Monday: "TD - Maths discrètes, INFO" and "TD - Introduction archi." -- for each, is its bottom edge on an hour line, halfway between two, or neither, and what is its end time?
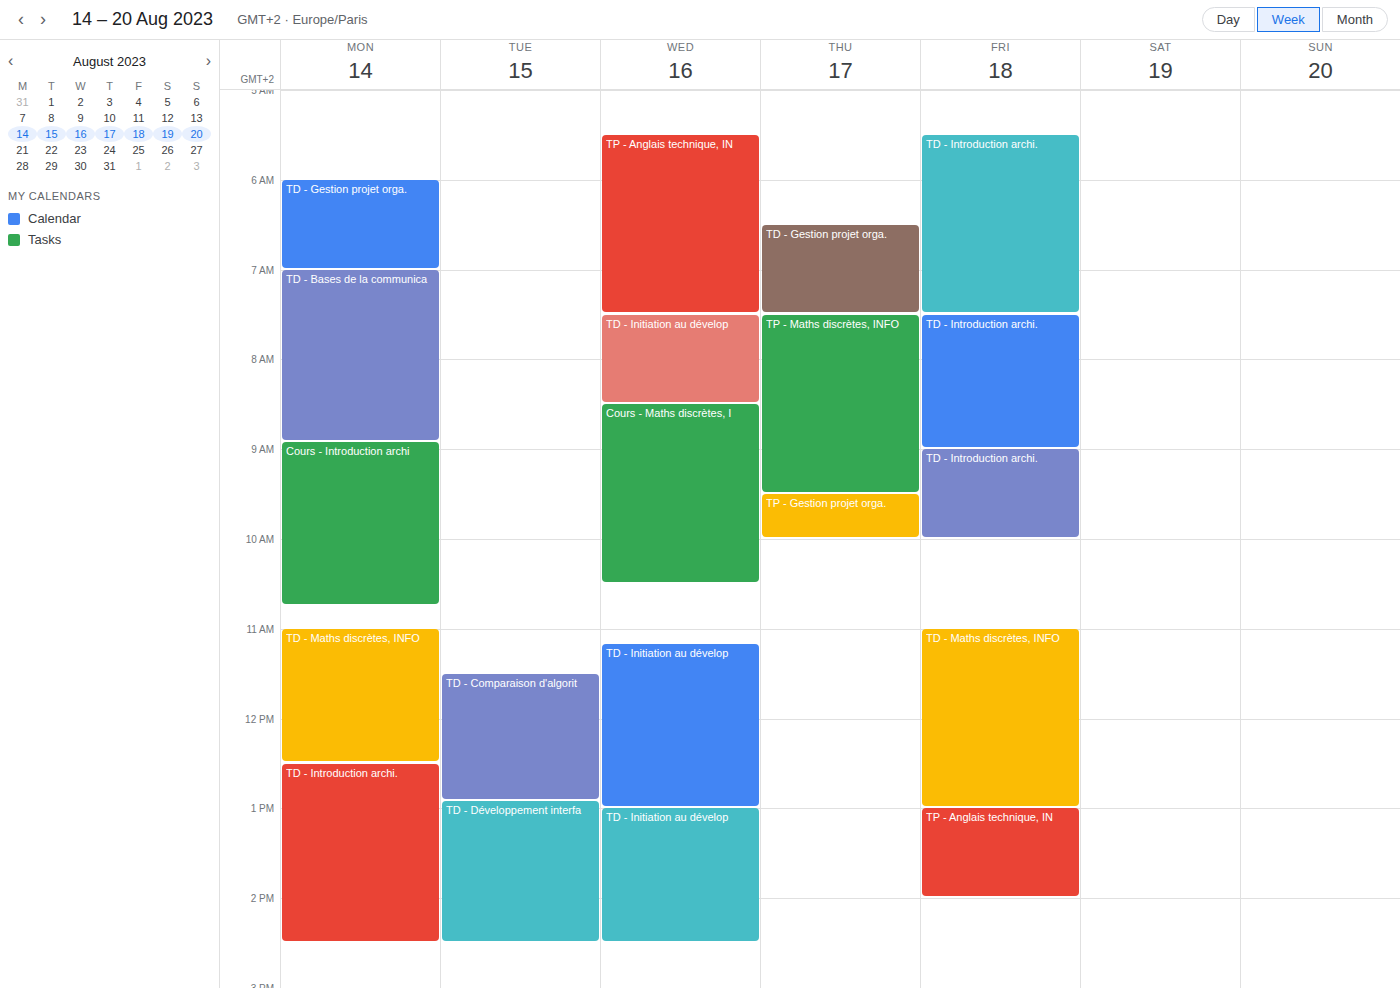
"TD - Maths discrètes, INFO": 12:30 PM, halfway between the 12 PM and 1 PM lines. "TD - Introduction archi.": 2:30 PM, halfway between the 2 PM and 3 PM lines.